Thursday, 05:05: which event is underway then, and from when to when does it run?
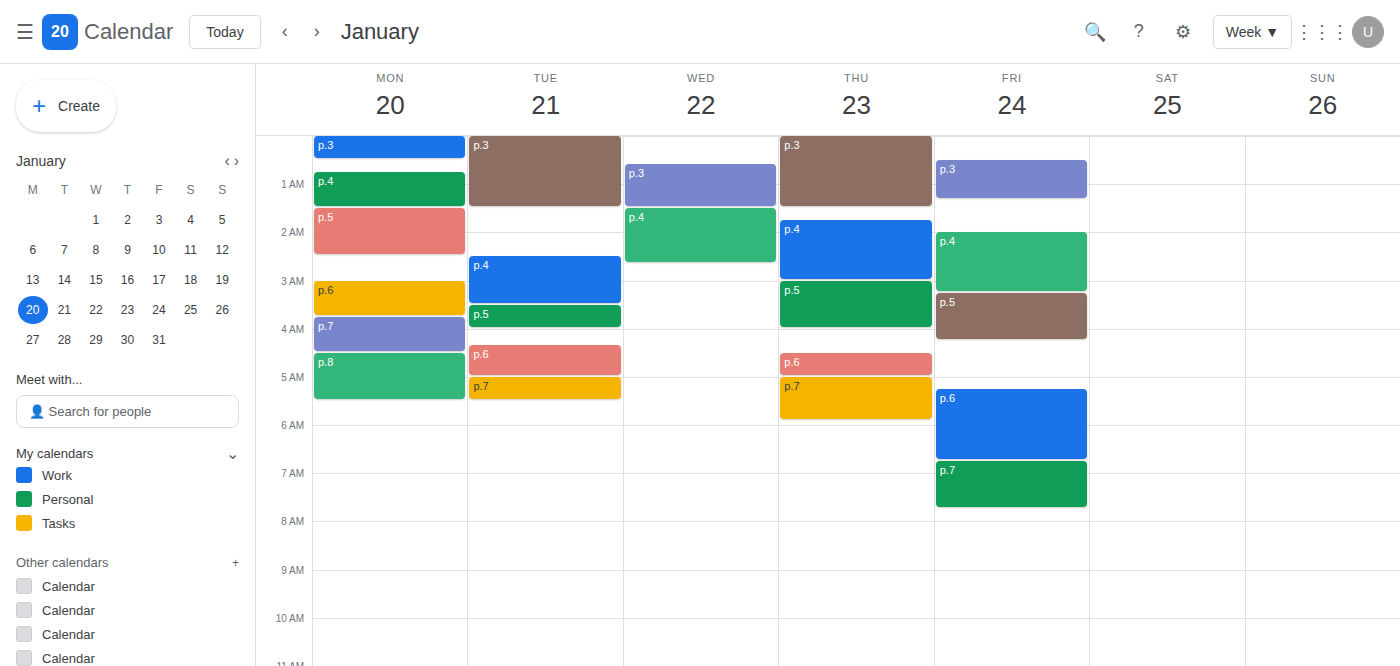
"p.7", 05:00 to 05:55